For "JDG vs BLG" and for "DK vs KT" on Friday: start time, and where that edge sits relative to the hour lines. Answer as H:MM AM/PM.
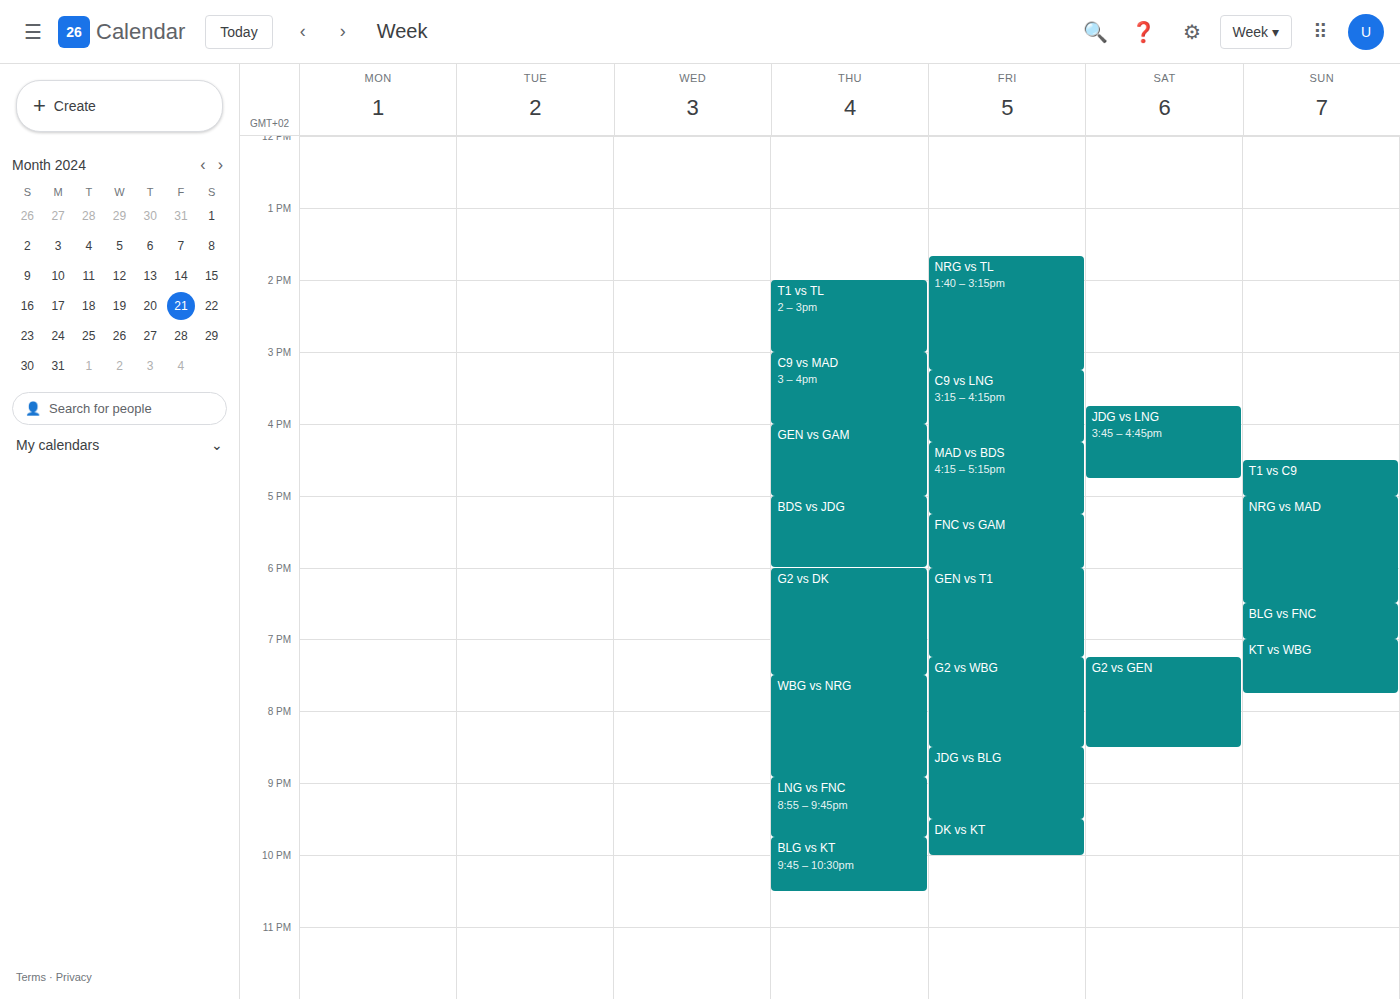
"JDG vs BLG": 8:30 PM, halfway between the 8 PM and 9 PM lines. "DK vs KT": 9:30 PM, halfway between the 9 PM and 10 PM lines.